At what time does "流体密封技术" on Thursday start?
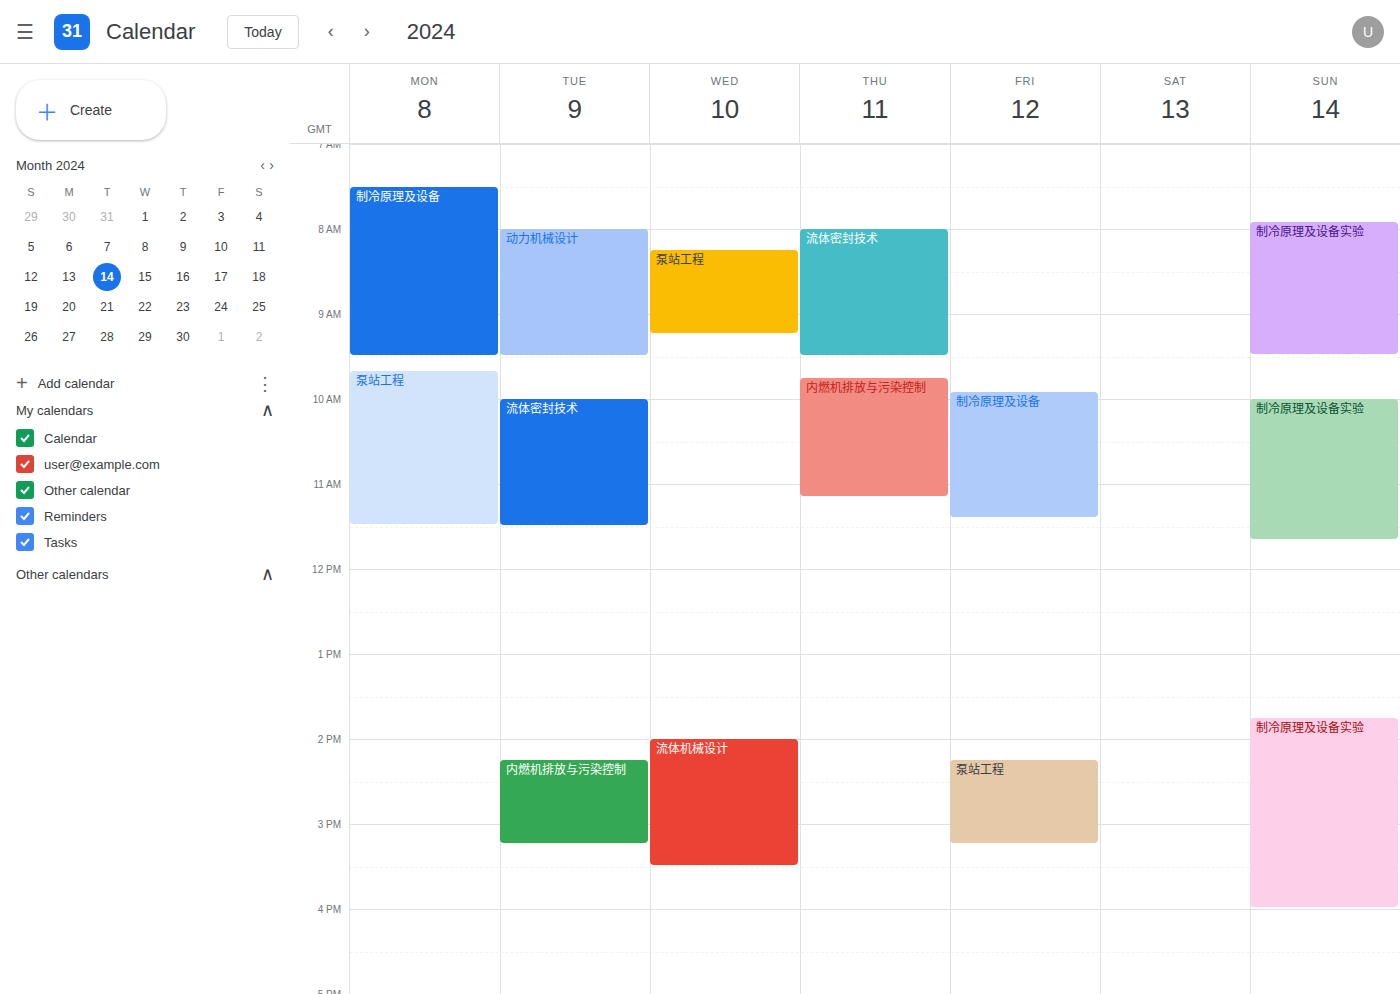
8:00 AM